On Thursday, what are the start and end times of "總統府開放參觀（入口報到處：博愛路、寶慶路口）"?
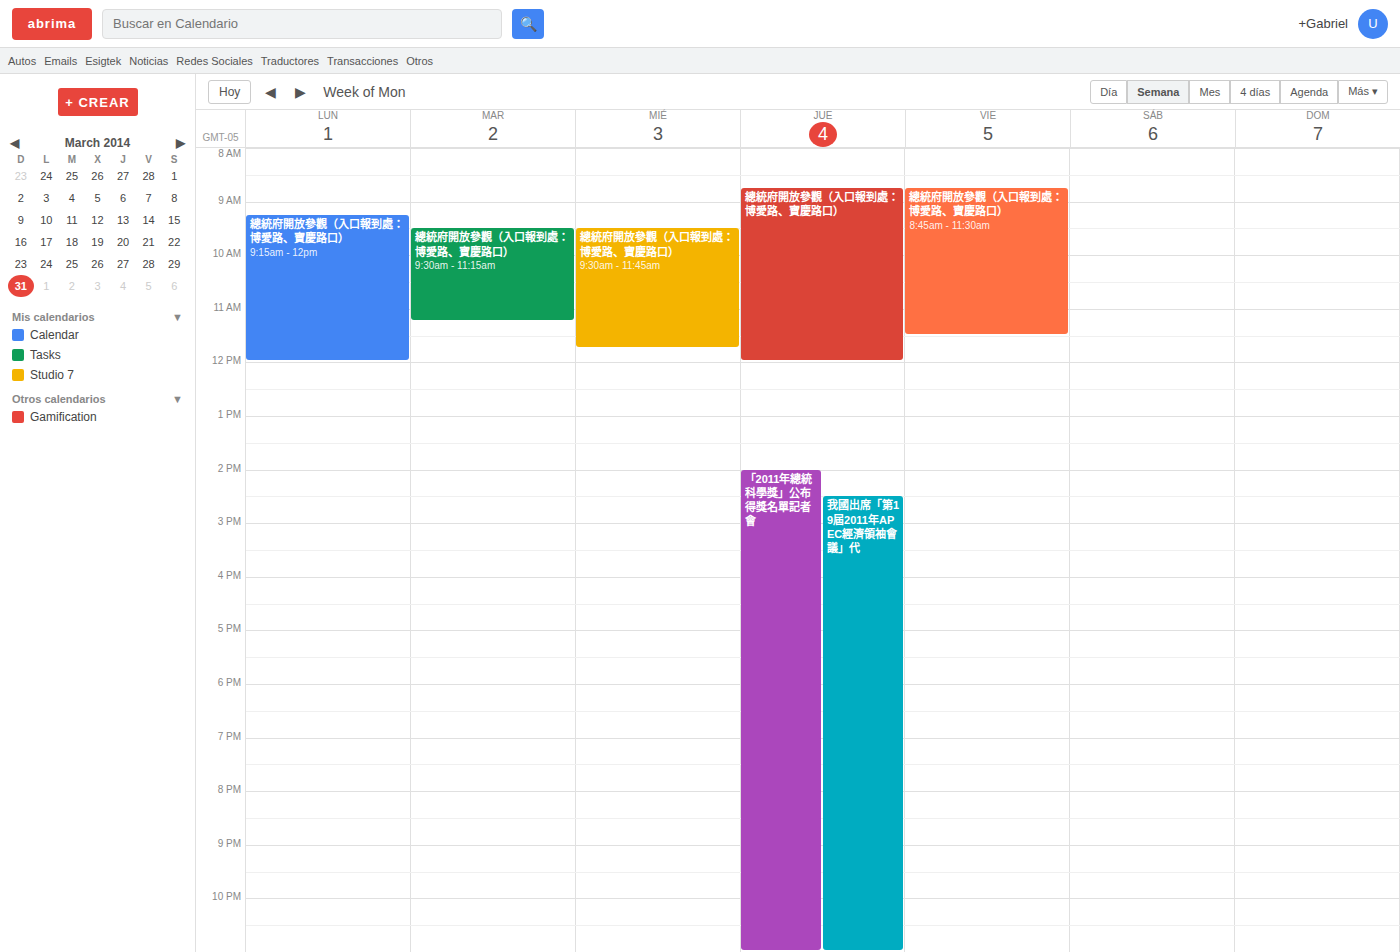
08:45 to 12:00